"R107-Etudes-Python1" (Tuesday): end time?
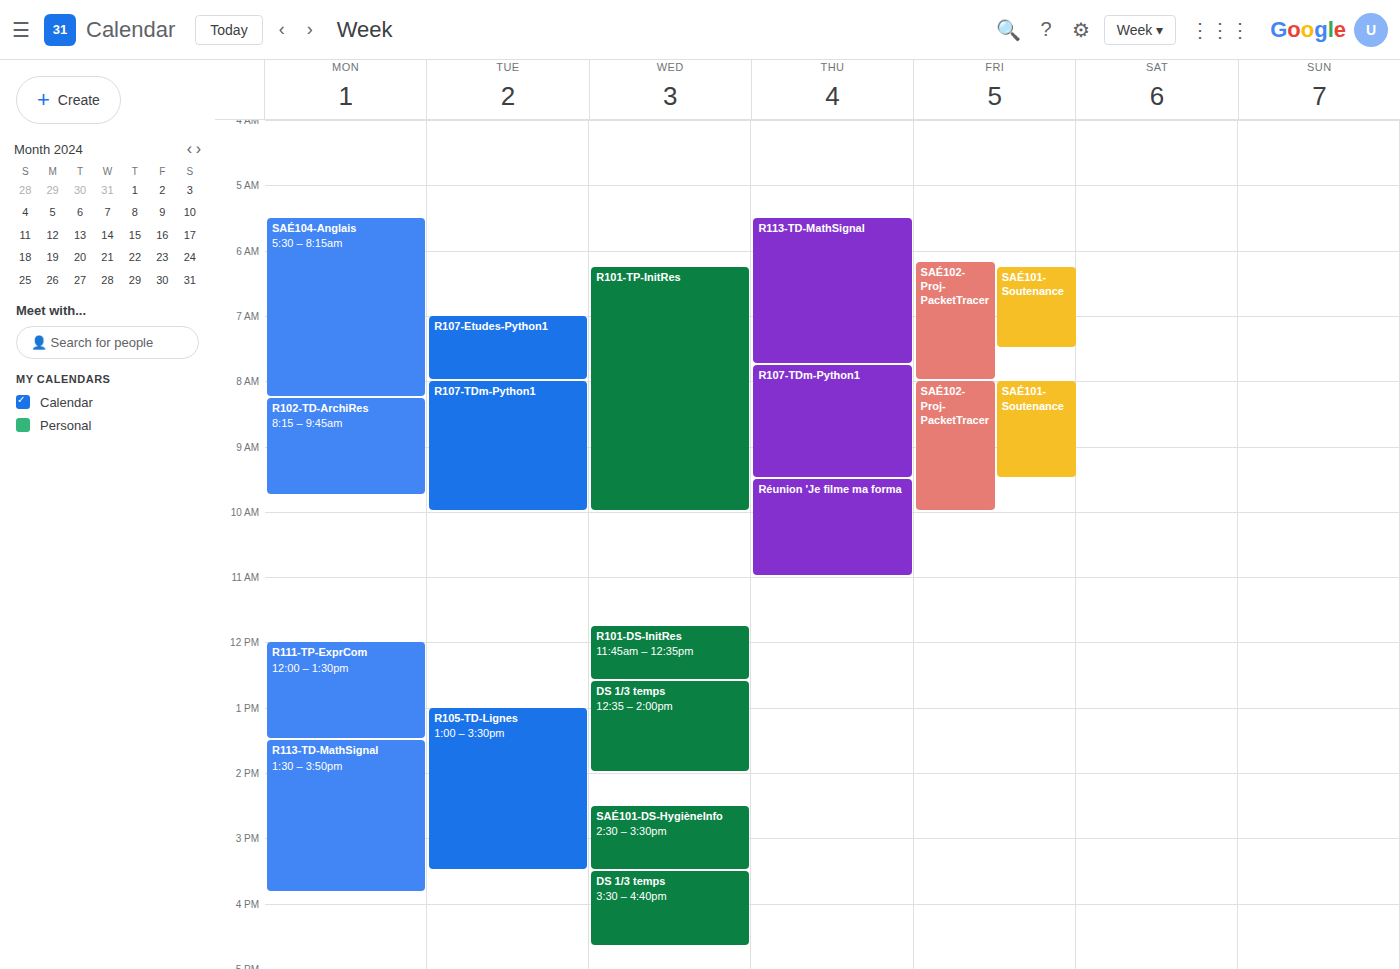
8:00 AM